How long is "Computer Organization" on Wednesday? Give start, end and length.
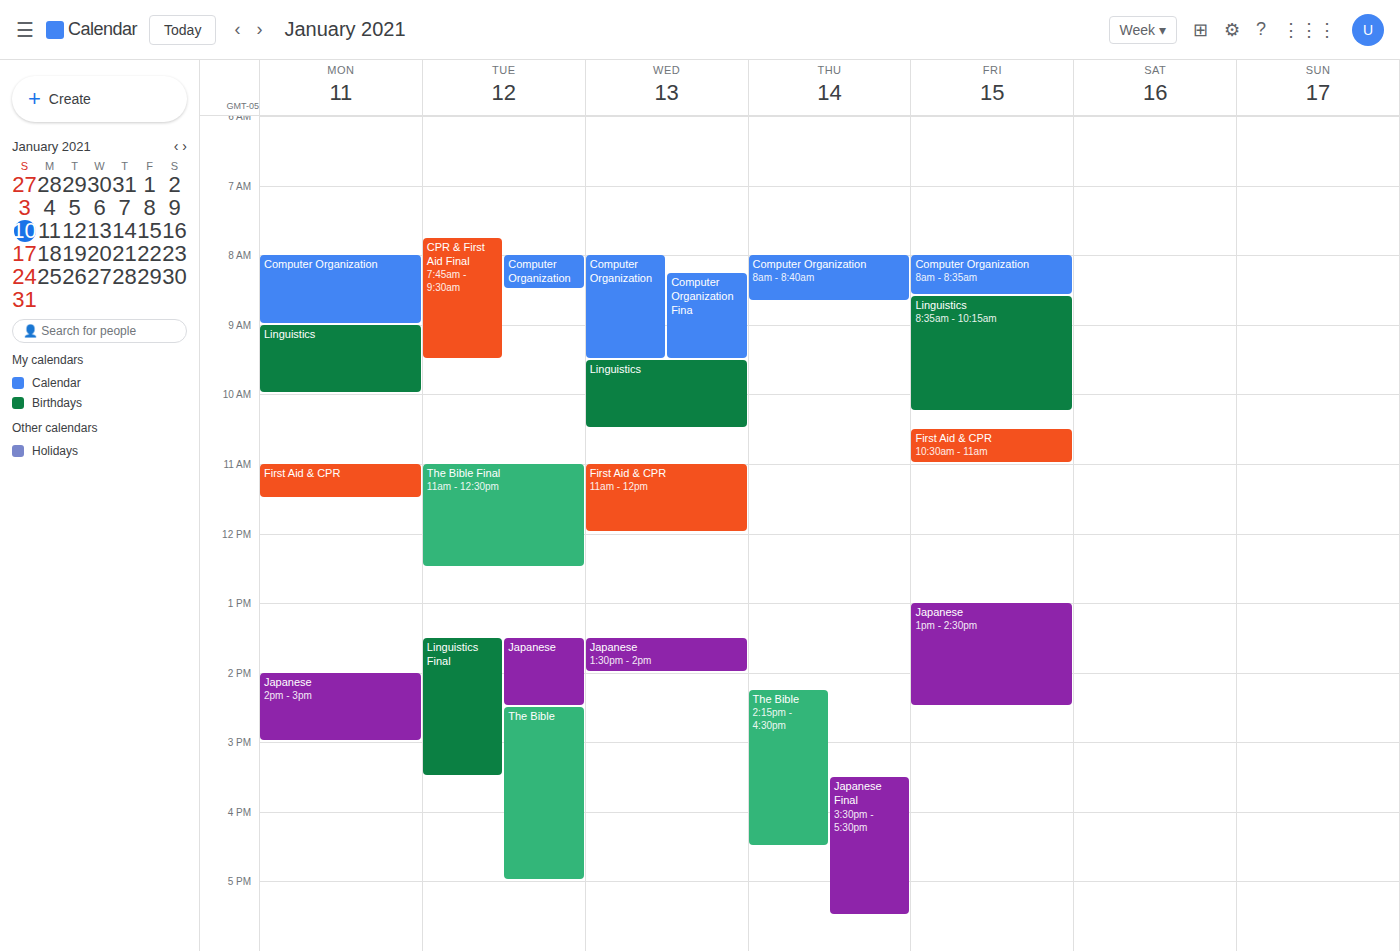
8:00 AM to 9:30 AM, 1 hour 30 minutes